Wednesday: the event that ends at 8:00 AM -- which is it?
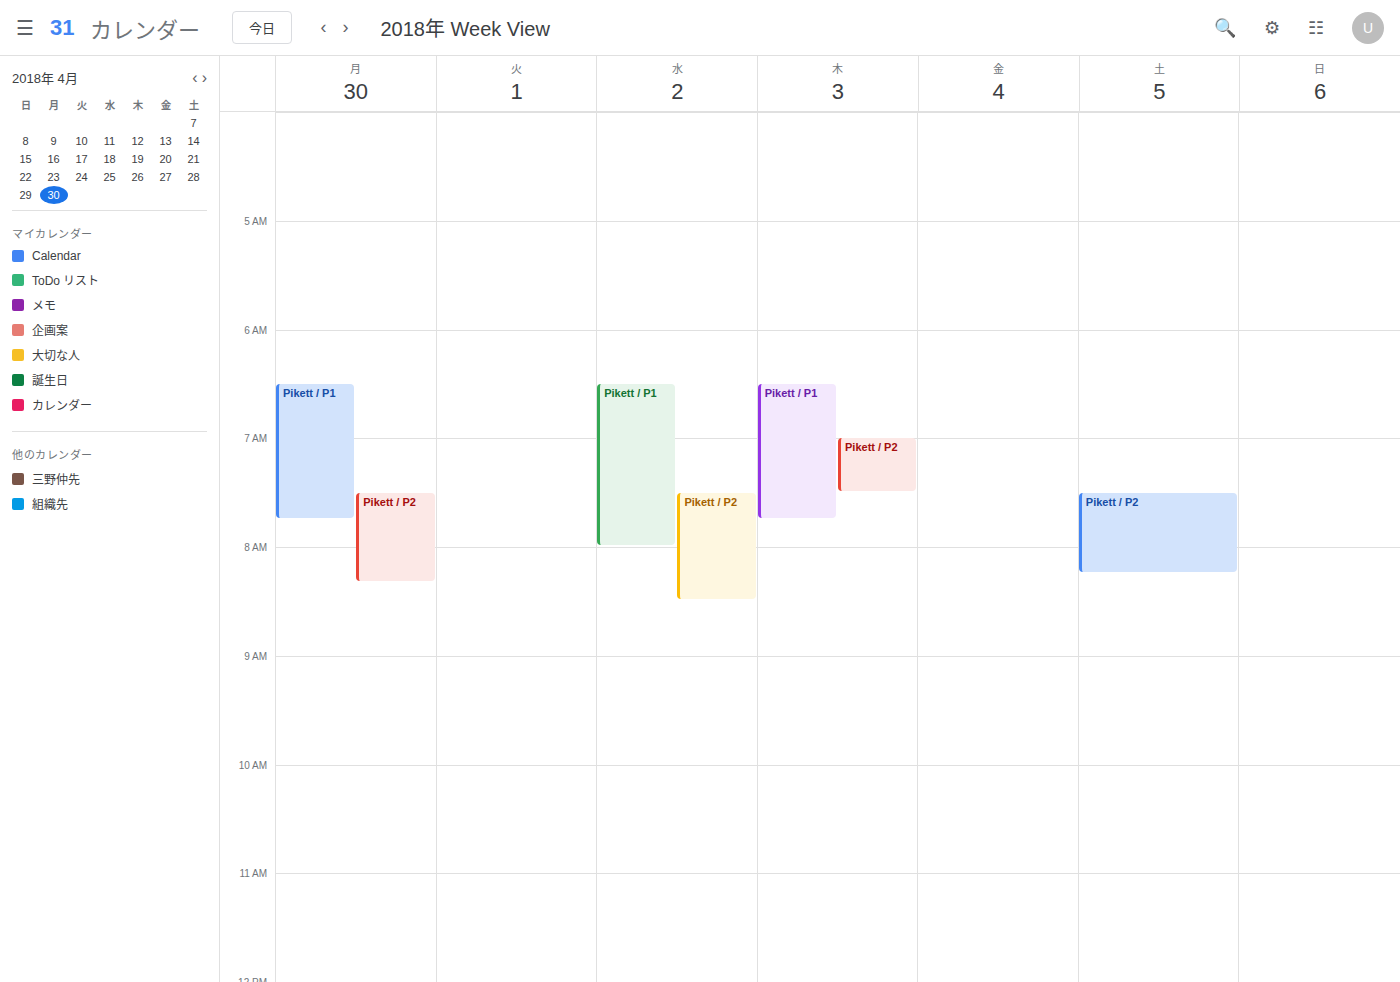
"Pikett / P1"